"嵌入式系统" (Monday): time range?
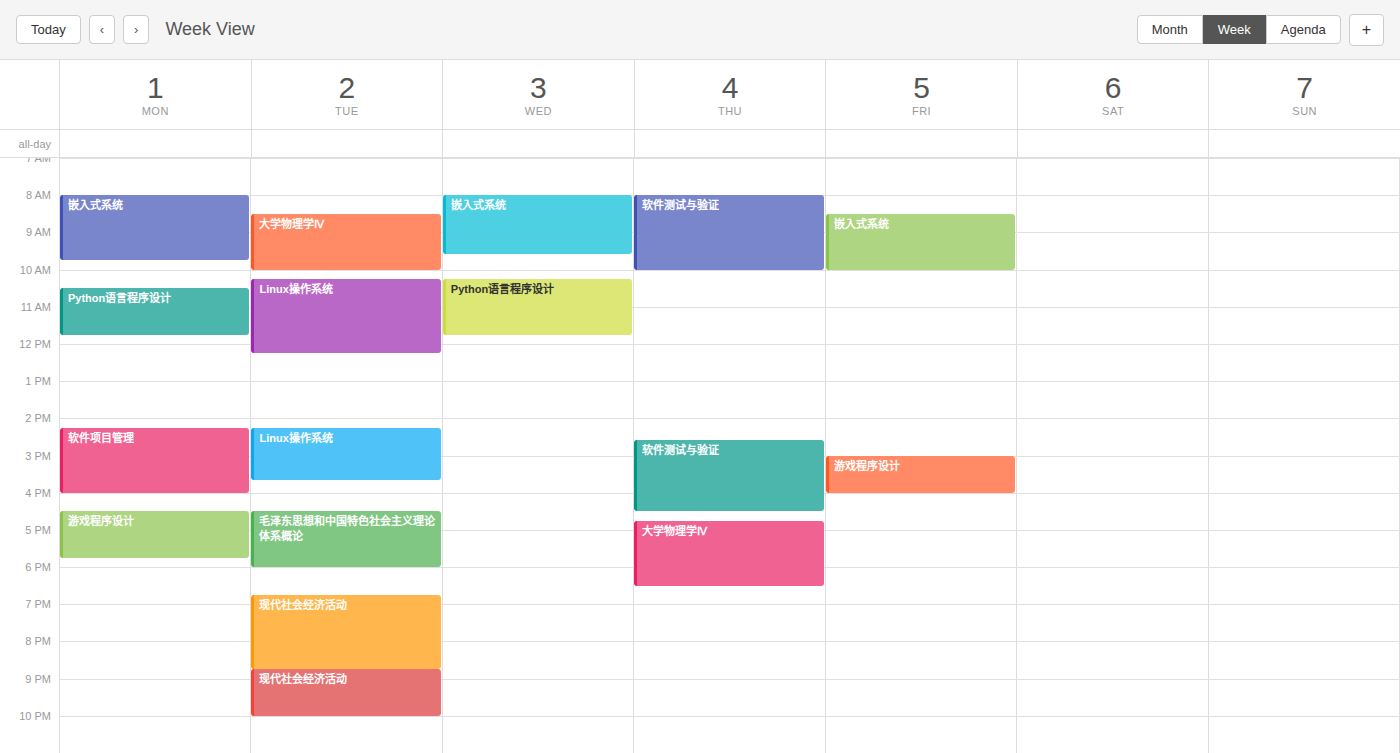
8:00 AM to 9:45 AM